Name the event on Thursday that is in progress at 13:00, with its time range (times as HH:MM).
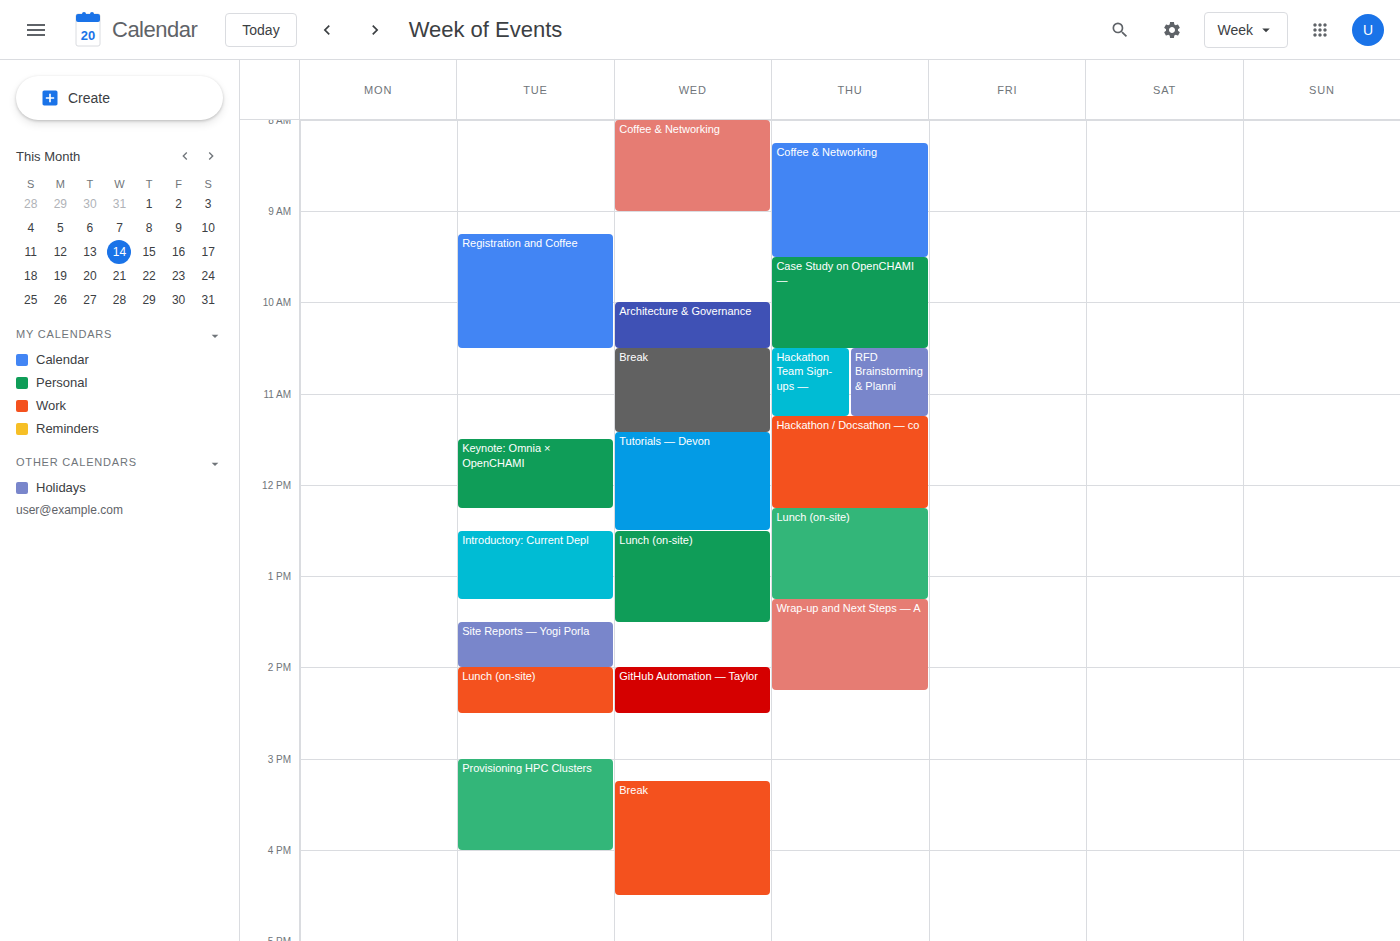
"Lunch (on-site)", 12:15 to 13:15